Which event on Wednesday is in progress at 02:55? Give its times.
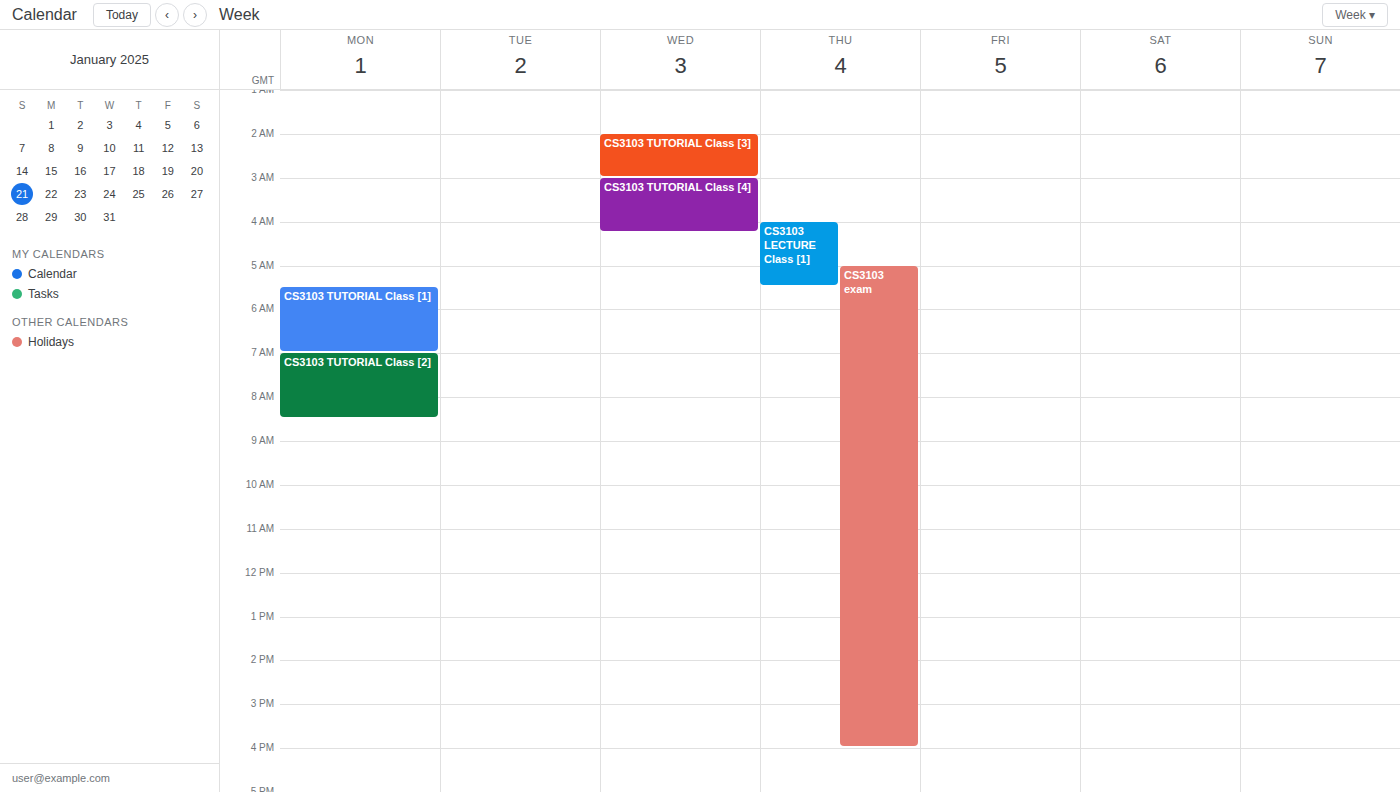
"CS3103 TUTORIAL Class [3]", 02:00 to 03:00